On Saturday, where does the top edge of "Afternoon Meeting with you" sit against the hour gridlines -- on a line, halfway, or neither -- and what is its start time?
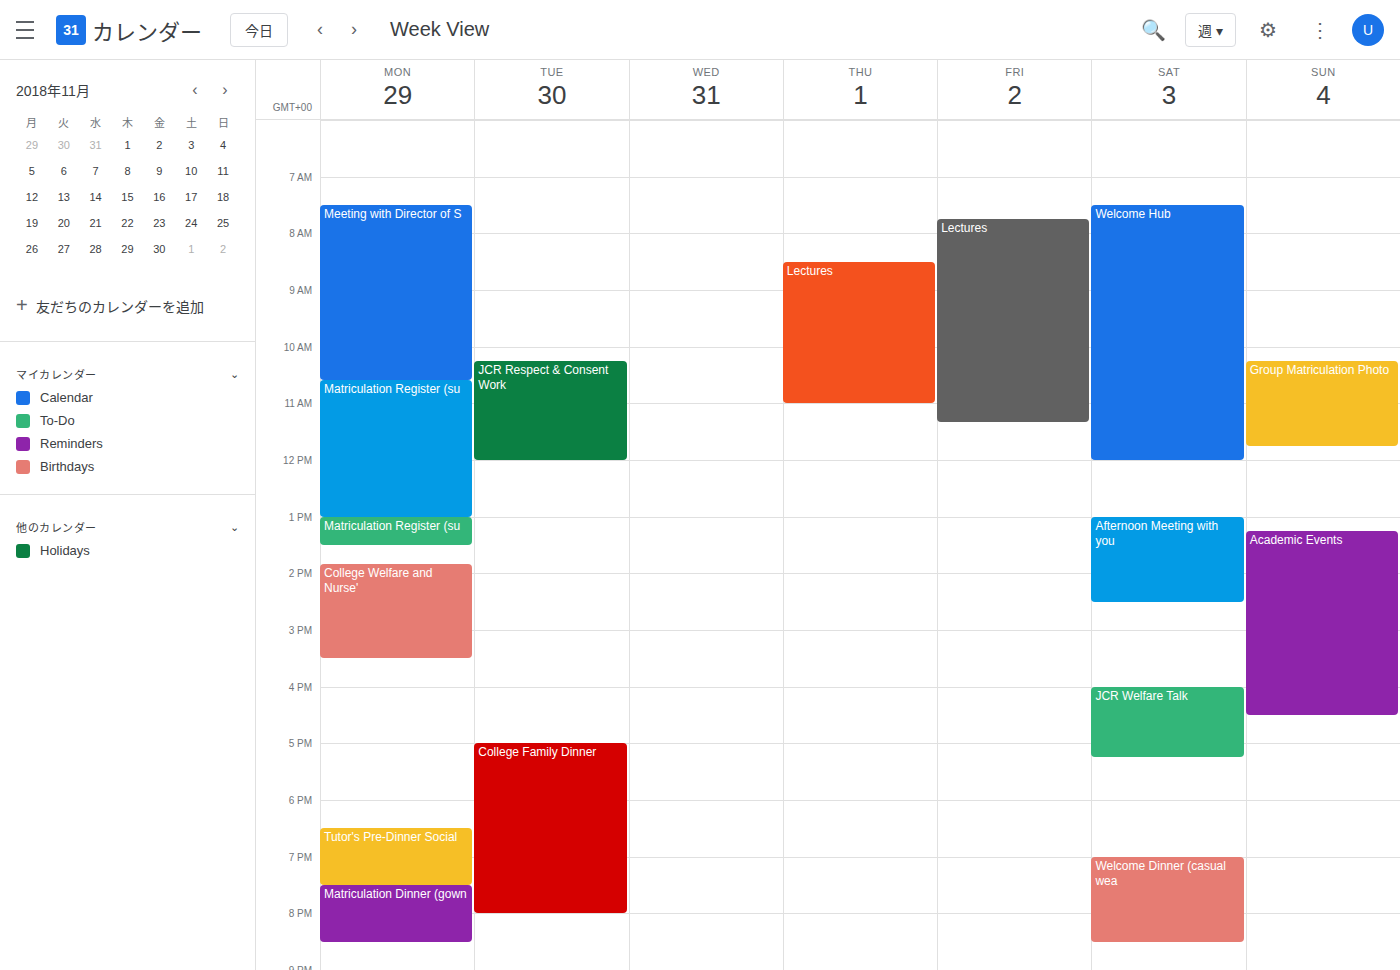
1:00 PM -- exactly on the 1 PM line.